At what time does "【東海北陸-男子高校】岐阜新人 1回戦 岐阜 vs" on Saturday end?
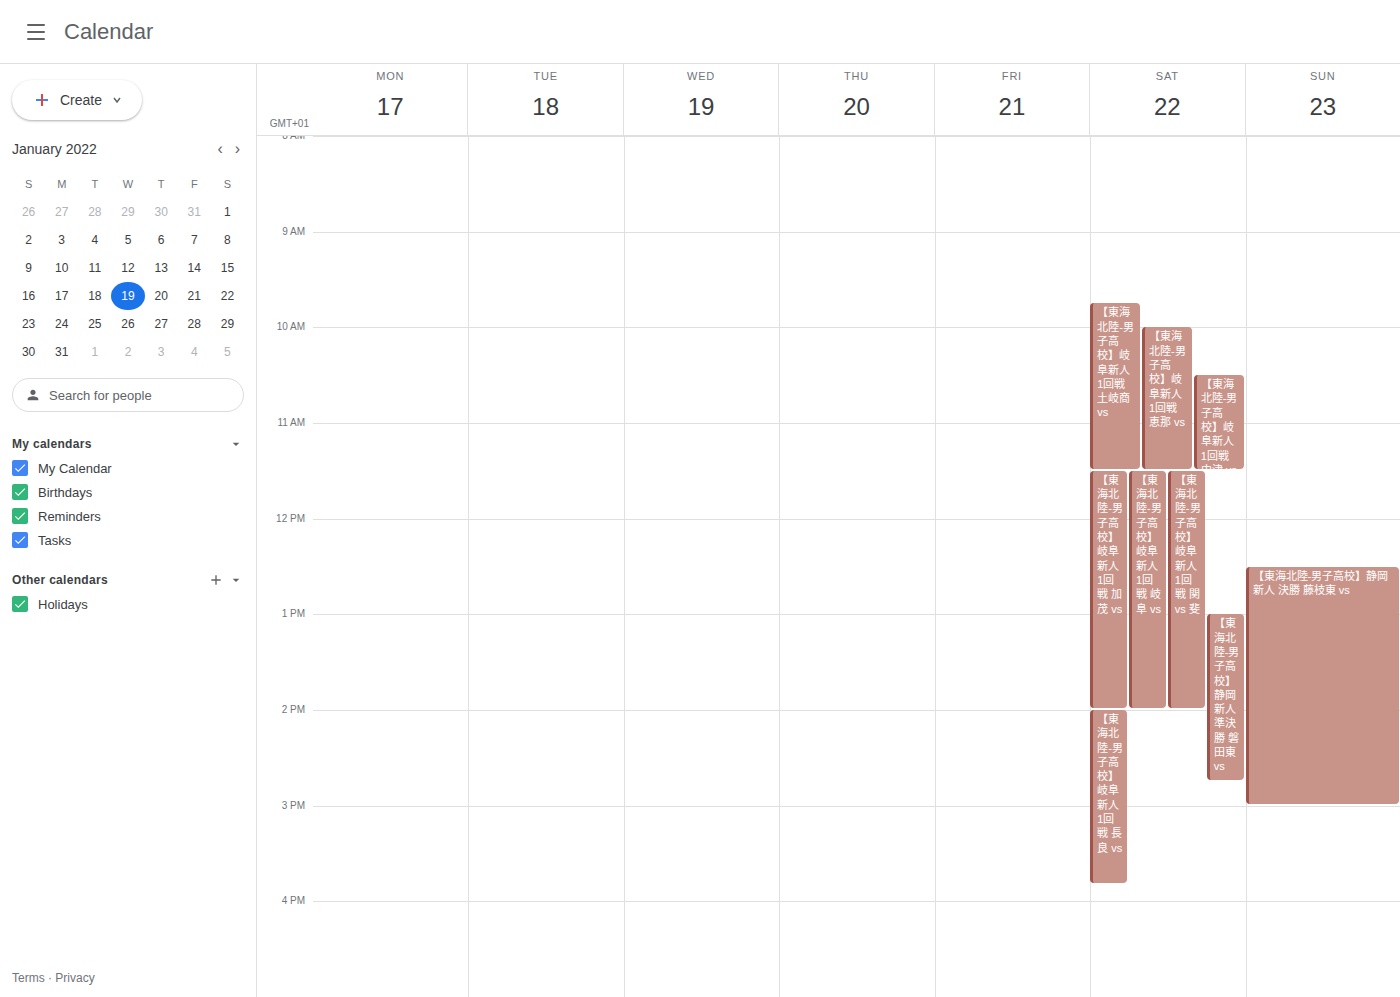
2:00 PM